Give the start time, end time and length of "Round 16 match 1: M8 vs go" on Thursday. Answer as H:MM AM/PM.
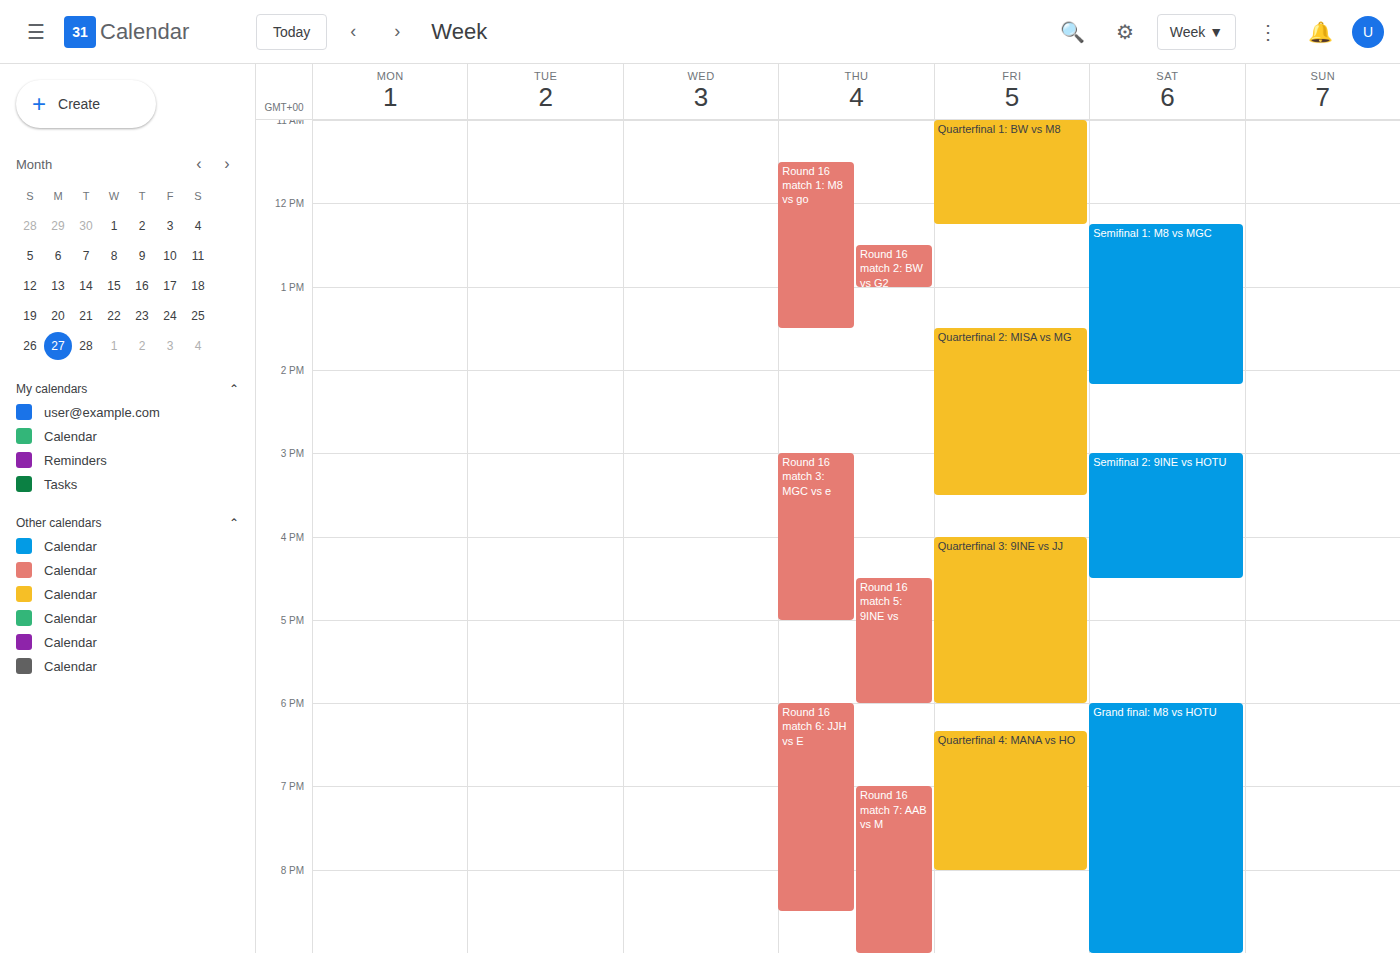
11:30 AM to 1:30 PM, 2 hours